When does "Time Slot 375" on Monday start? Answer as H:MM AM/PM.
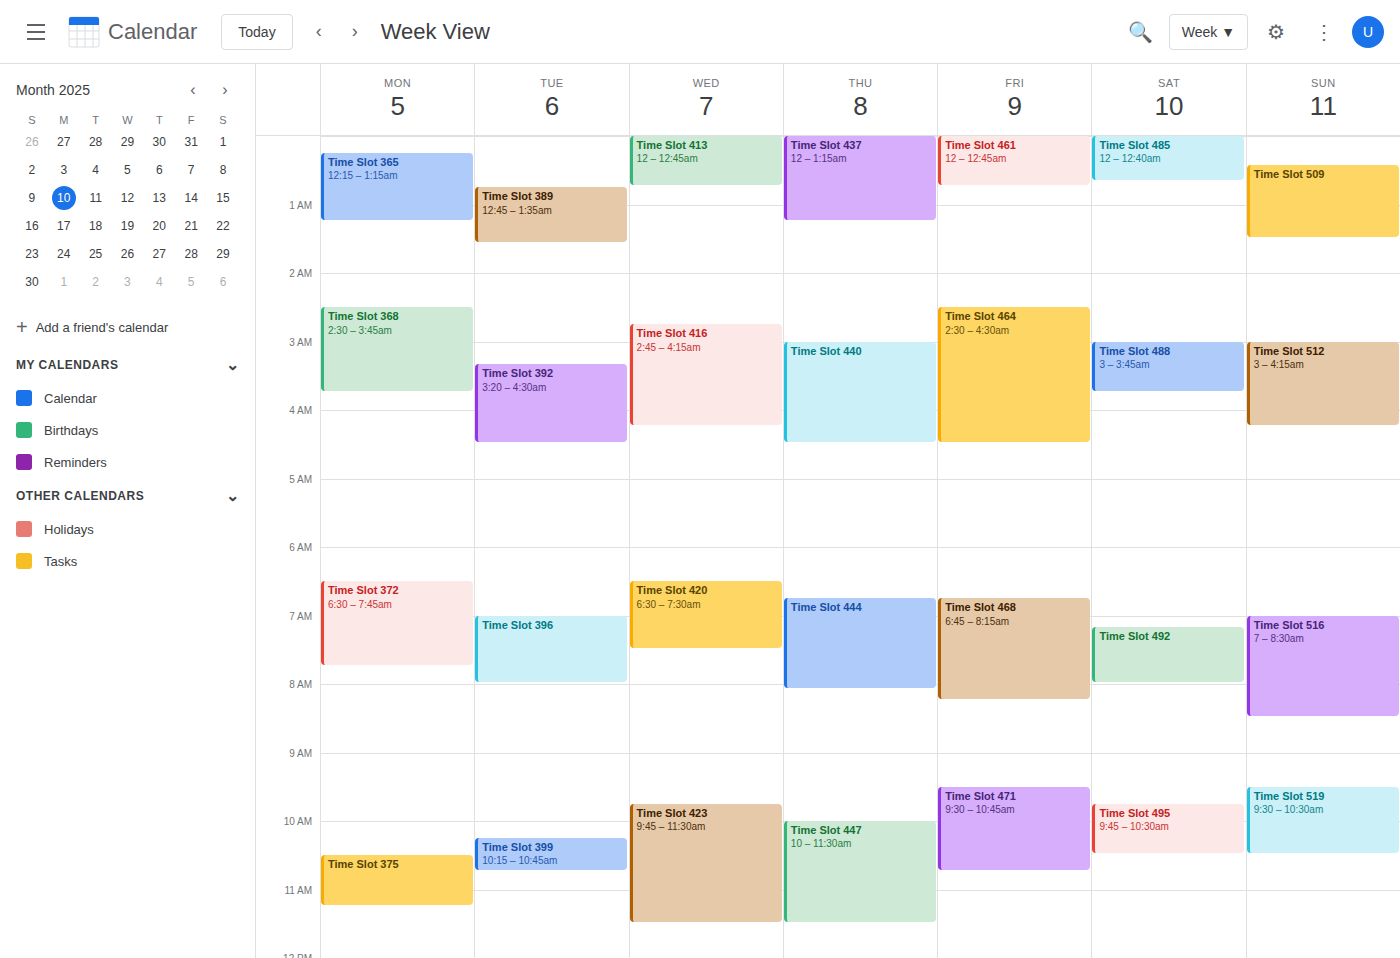
10:30 AM